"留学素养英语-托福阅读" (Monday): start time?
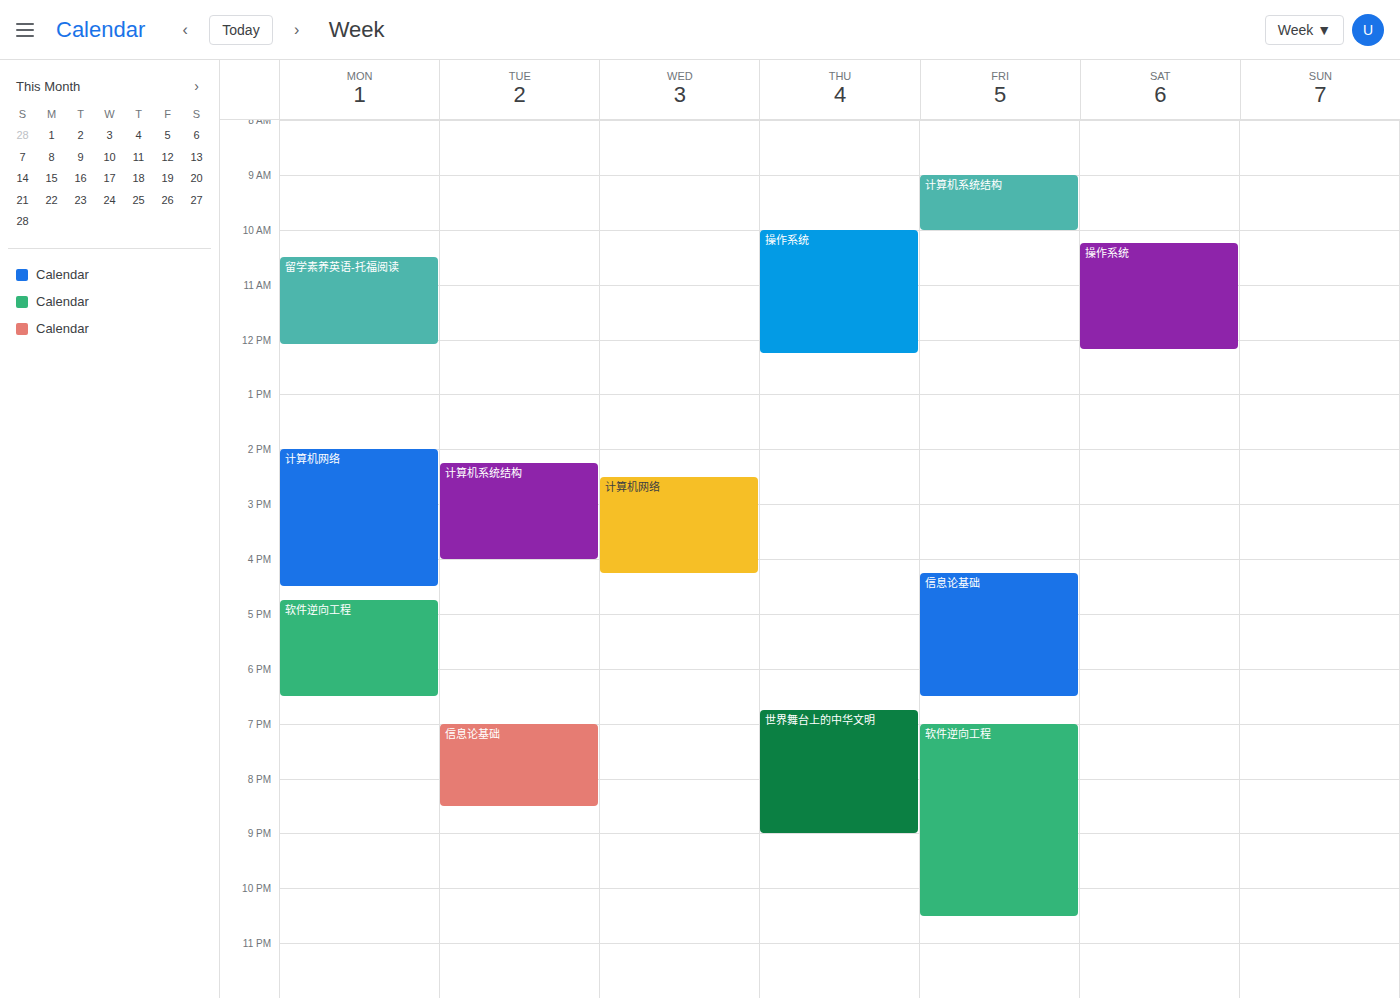
10:30 AM